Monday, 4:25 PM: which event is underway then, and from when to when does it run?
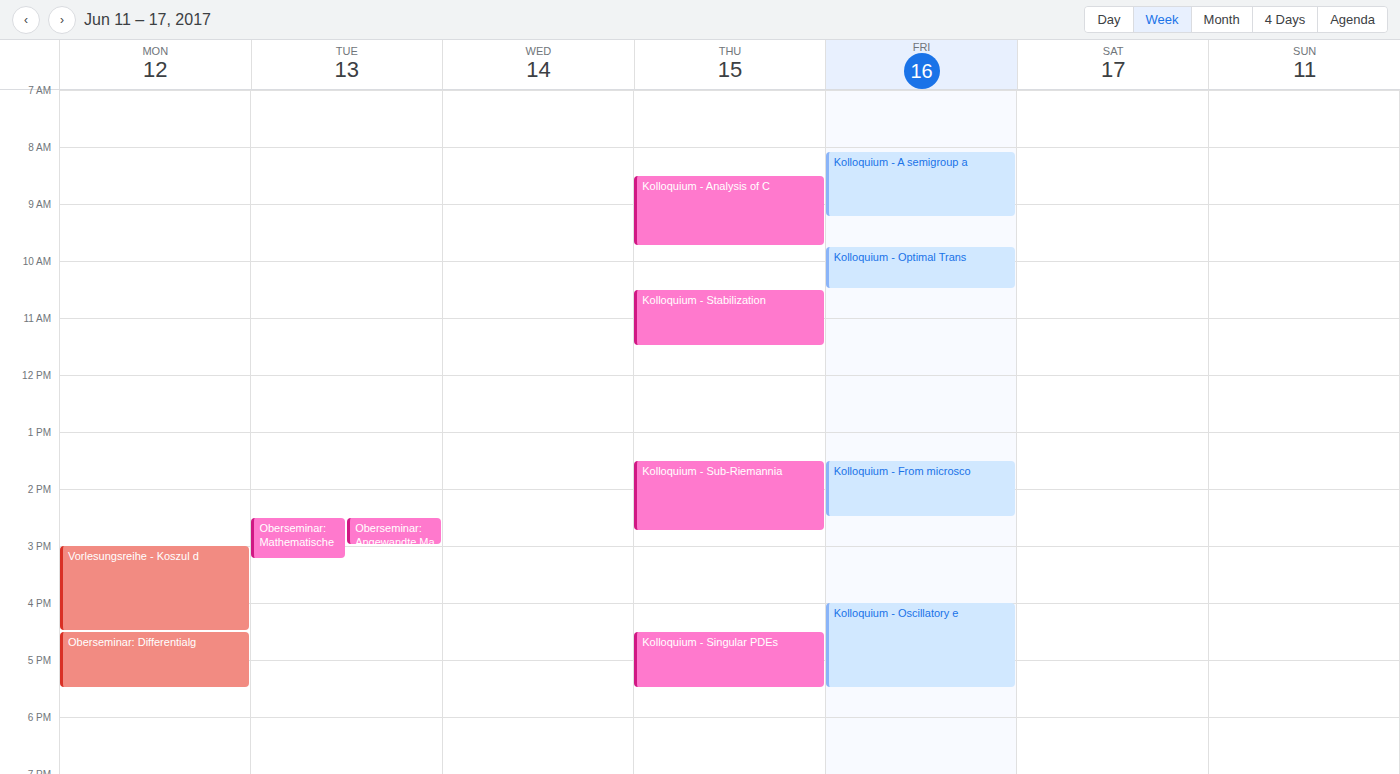
"Vorlesungsreihe - Koszul d", 3:00 PM to 4:30 PM